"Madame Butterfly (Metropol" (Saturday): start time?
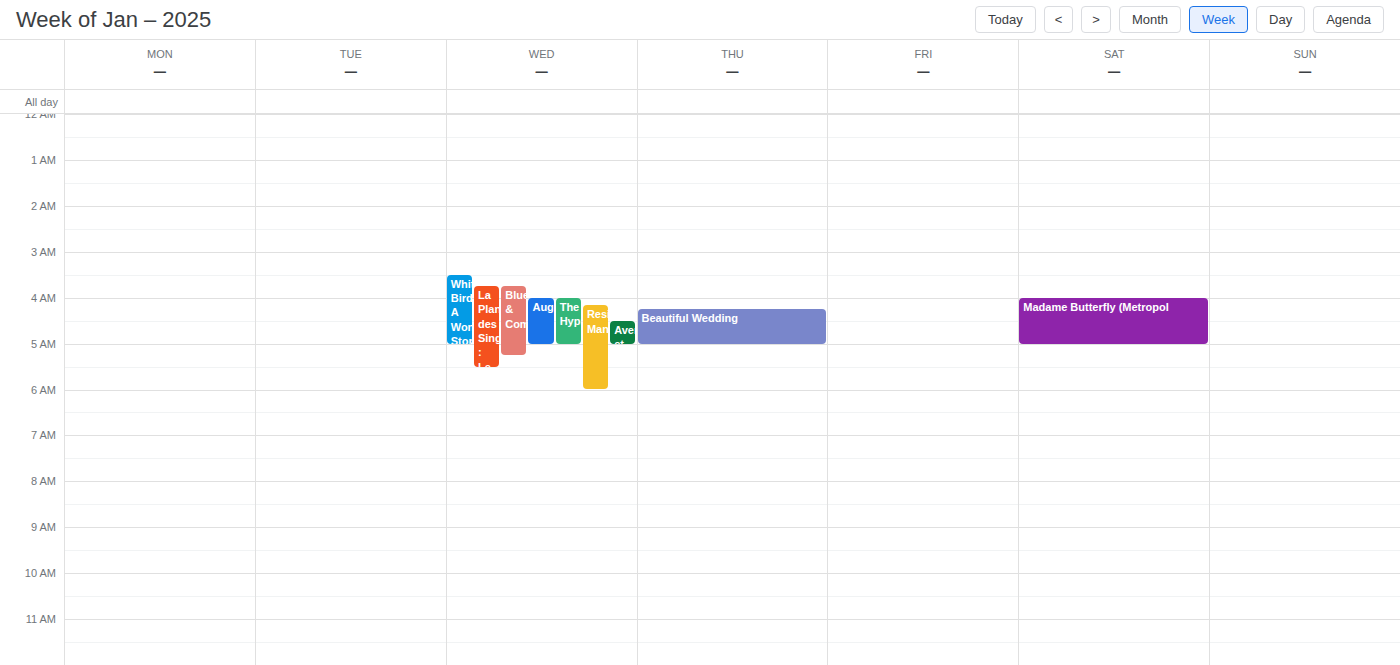
4:00 AM